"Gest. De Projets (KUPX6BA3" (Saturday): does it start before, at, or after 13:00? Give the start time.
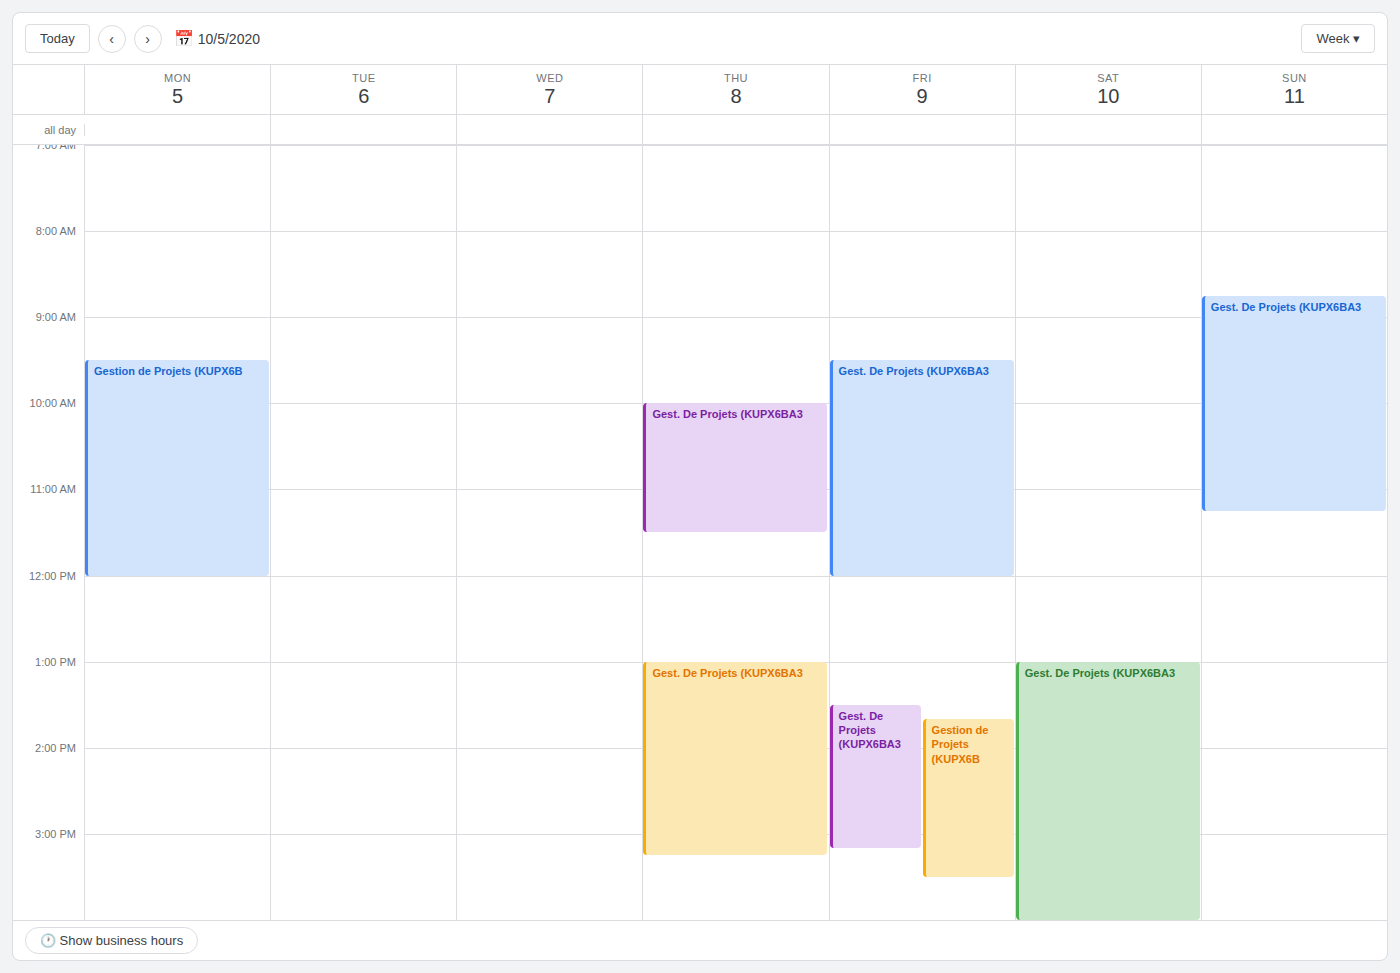
13:00 -- exactly at 13:00, on the 13:00 line.